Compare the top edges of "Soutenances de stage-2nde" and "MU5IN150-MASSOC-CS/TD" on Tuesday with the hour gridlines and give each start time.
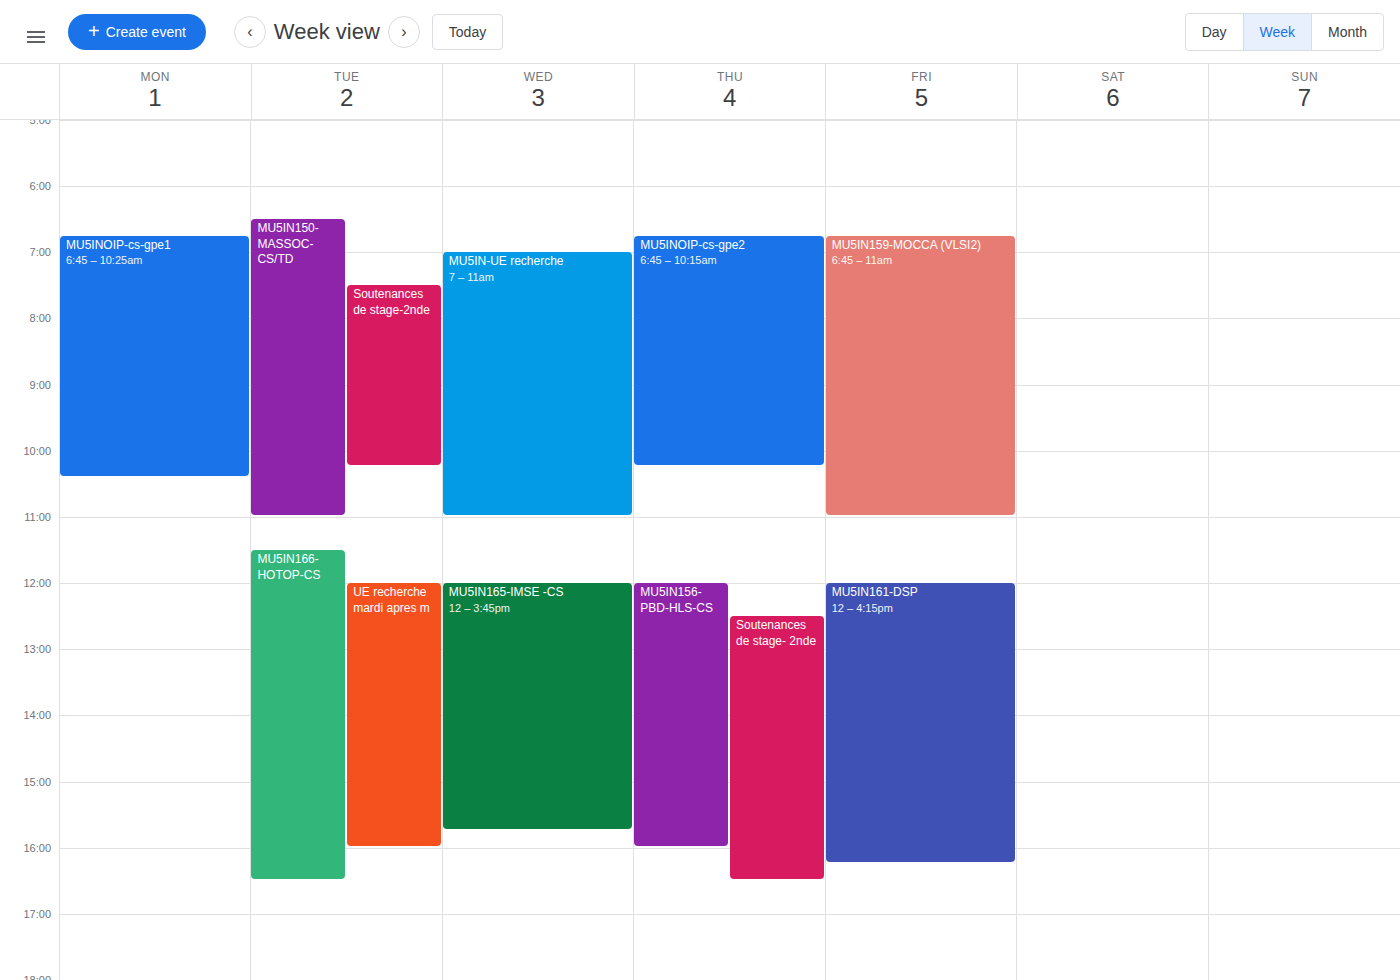
"Soutenances de stage-2nde": 7:30 AM, halfway between the 7 AM and 8 AM lines. "MU5IN150-MASSOC-CS/TD": 6:30 AM, halfway between the 6 AM and 7 AM lines.